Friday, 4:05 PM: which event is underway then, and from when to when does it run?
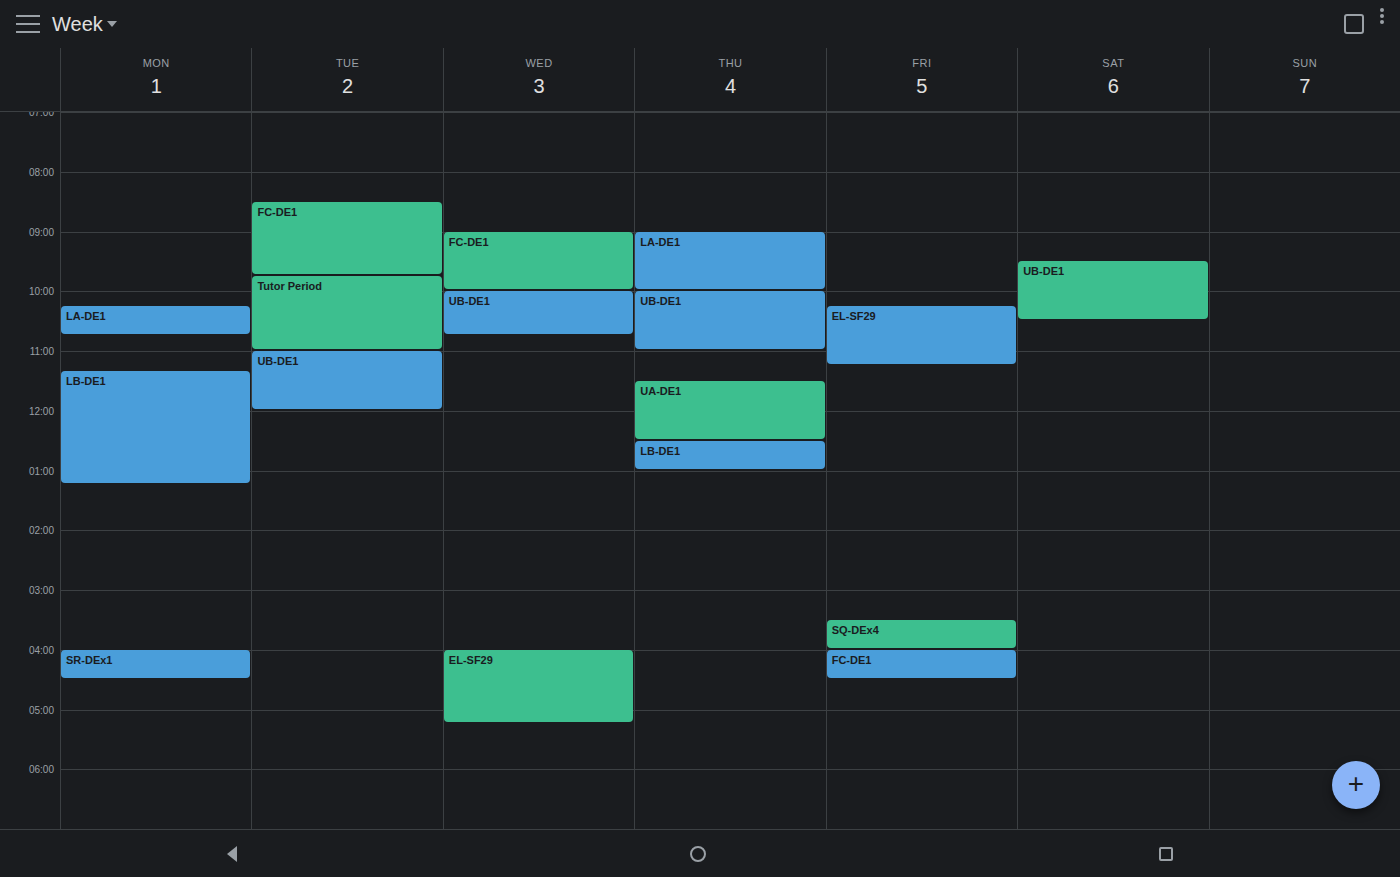
"FC-DE1", 4:00 PM to 4:30 PM